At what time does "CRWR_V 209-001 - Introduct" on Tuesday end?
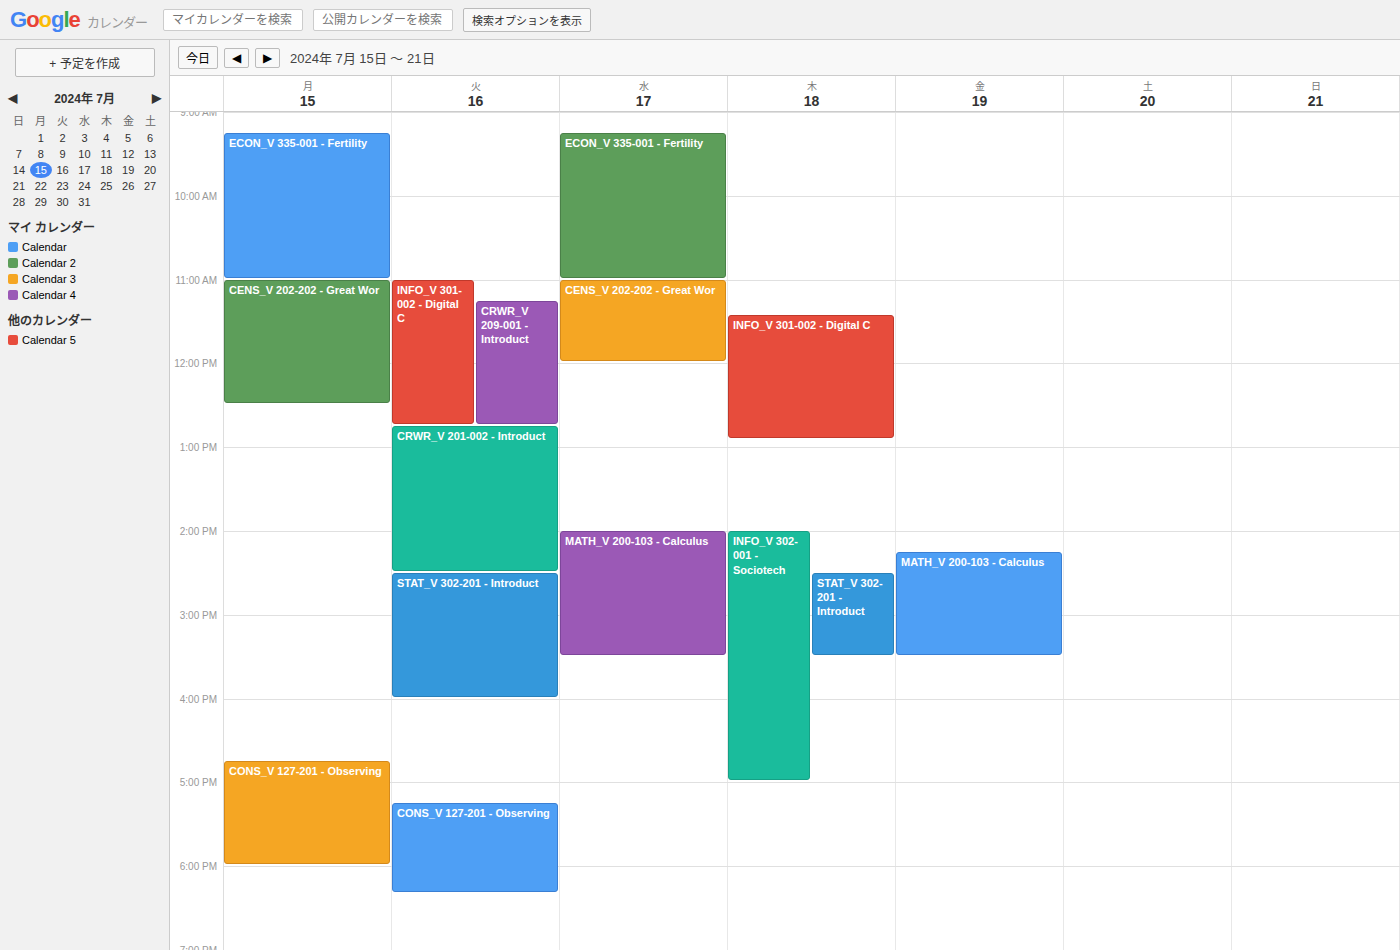
12:45 PM